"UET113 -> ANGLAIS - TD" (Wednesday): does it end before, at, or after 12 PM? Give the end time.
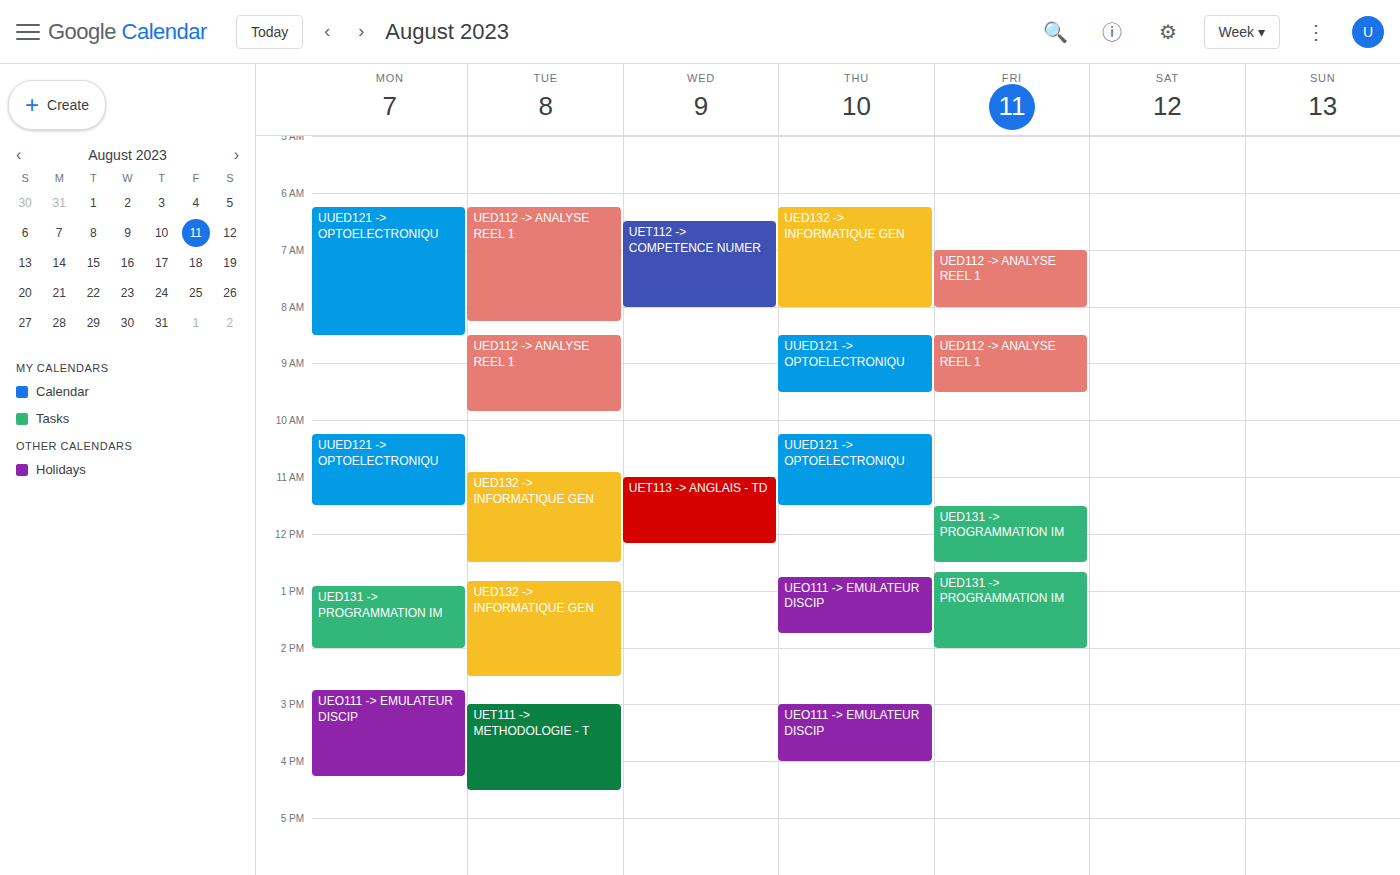
12:10 PM -- after 12 PM, 10 minutes below the 12 PM line.